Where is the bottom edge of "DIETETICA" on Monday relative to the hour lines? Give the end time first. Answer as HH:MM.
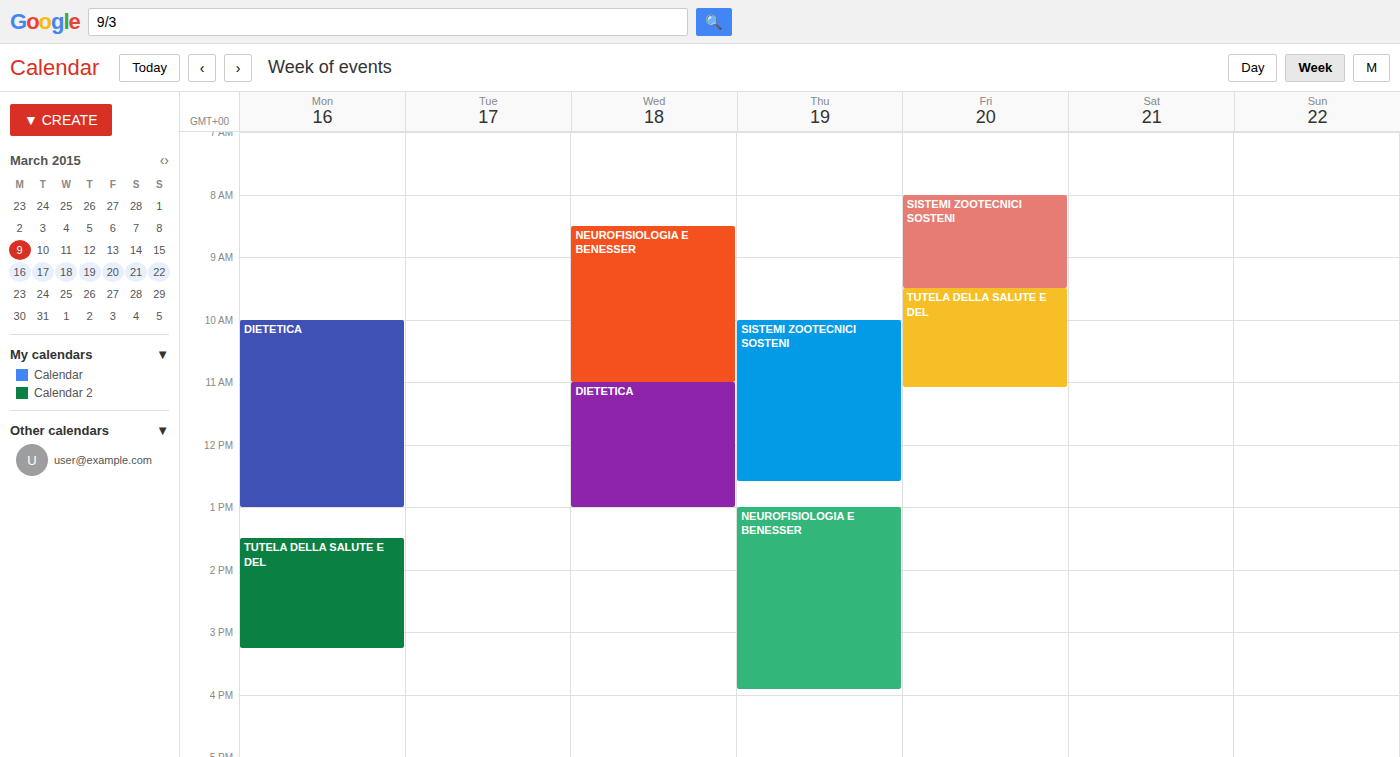
13:00 -- exactly on the 13:00 line.